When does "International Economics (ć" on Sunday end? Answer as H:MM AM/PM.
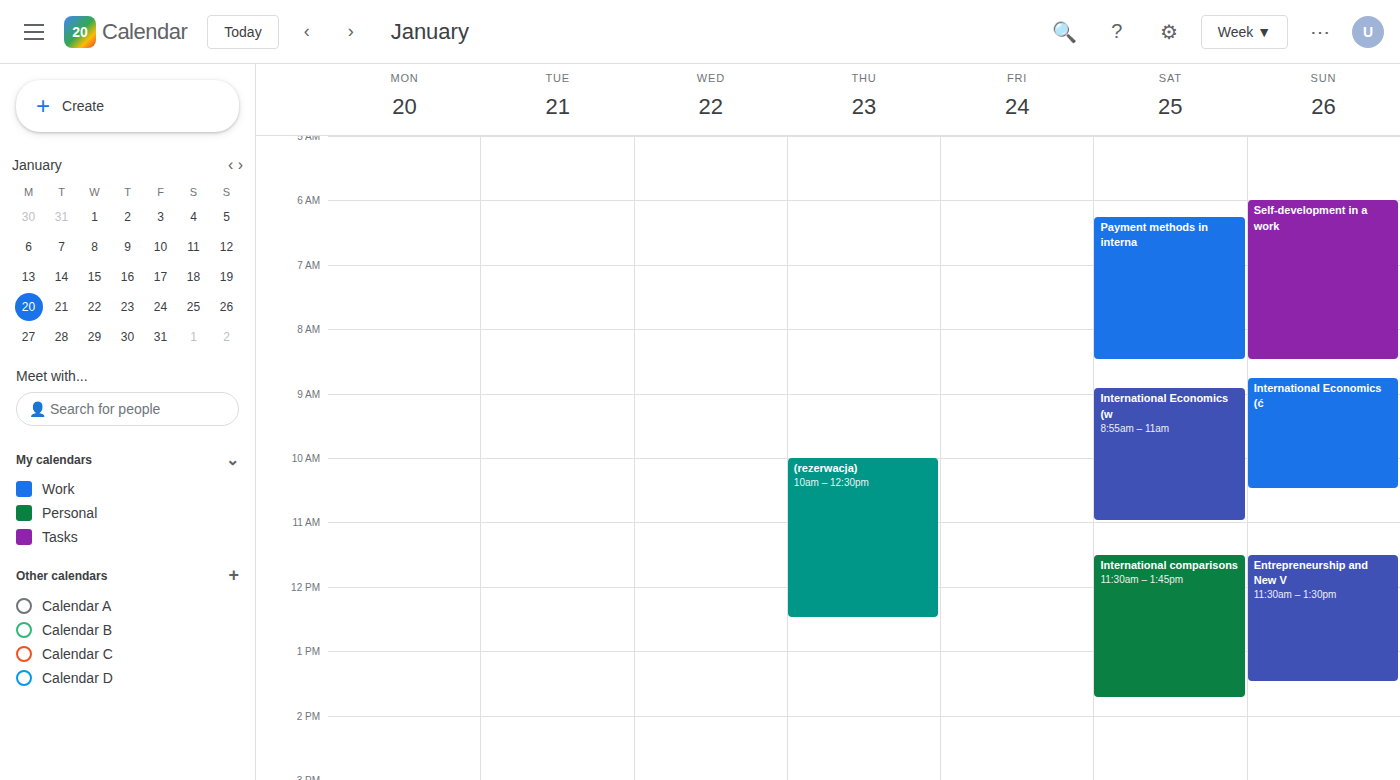
10:30 AM